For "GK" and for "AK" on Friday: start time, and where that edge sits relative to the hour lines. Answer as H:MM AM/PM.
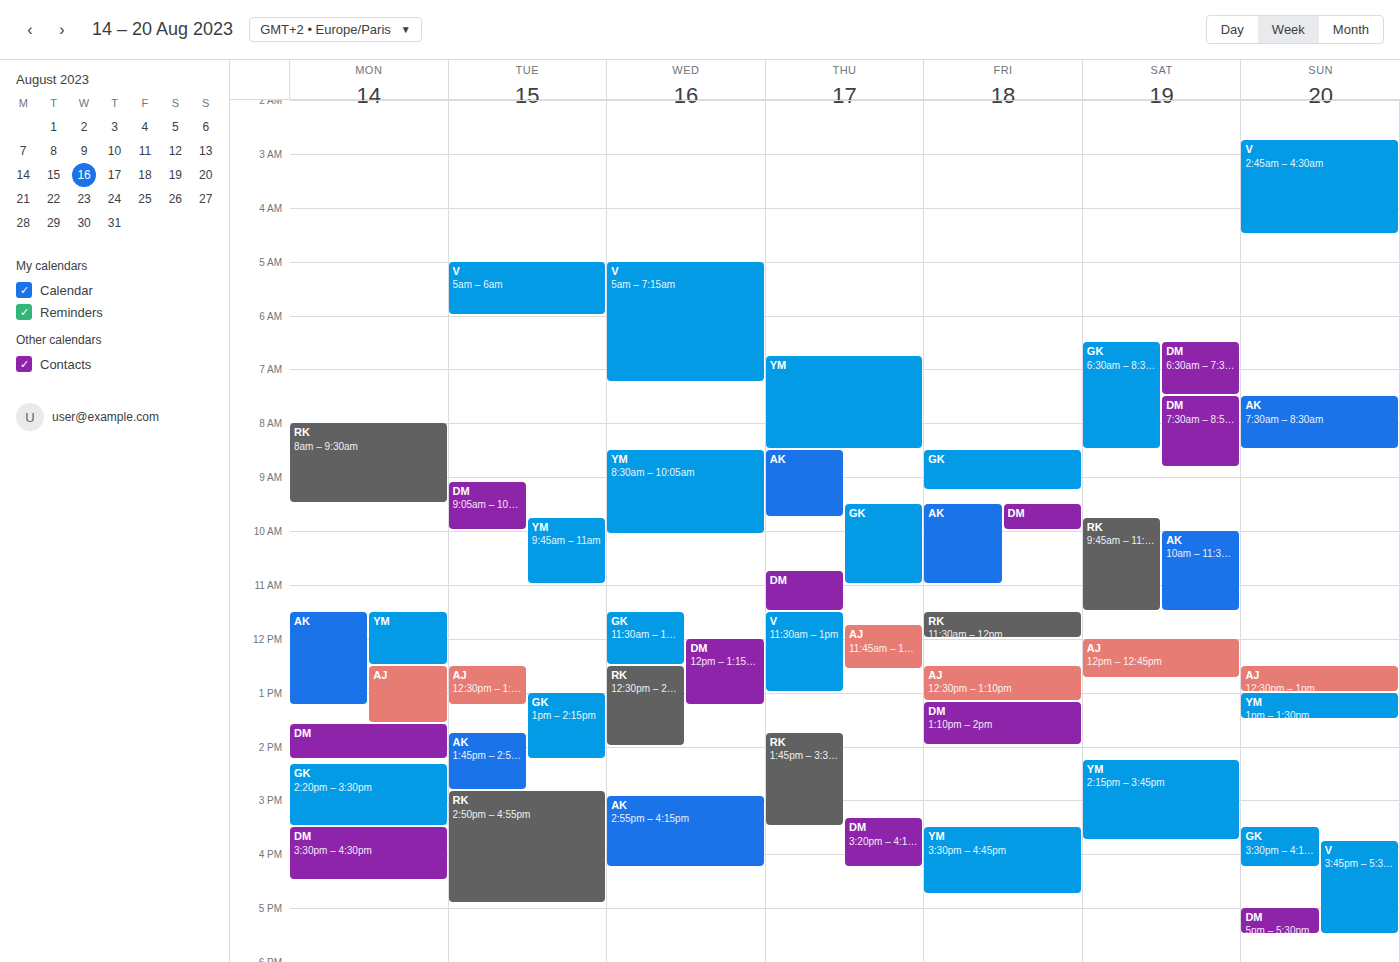
"GK": 8:30 AM, halfway between the 8 AM and 9 AM lines. "AK": 9:30 AM, halfway between the 9 AM and 10 AM lines.